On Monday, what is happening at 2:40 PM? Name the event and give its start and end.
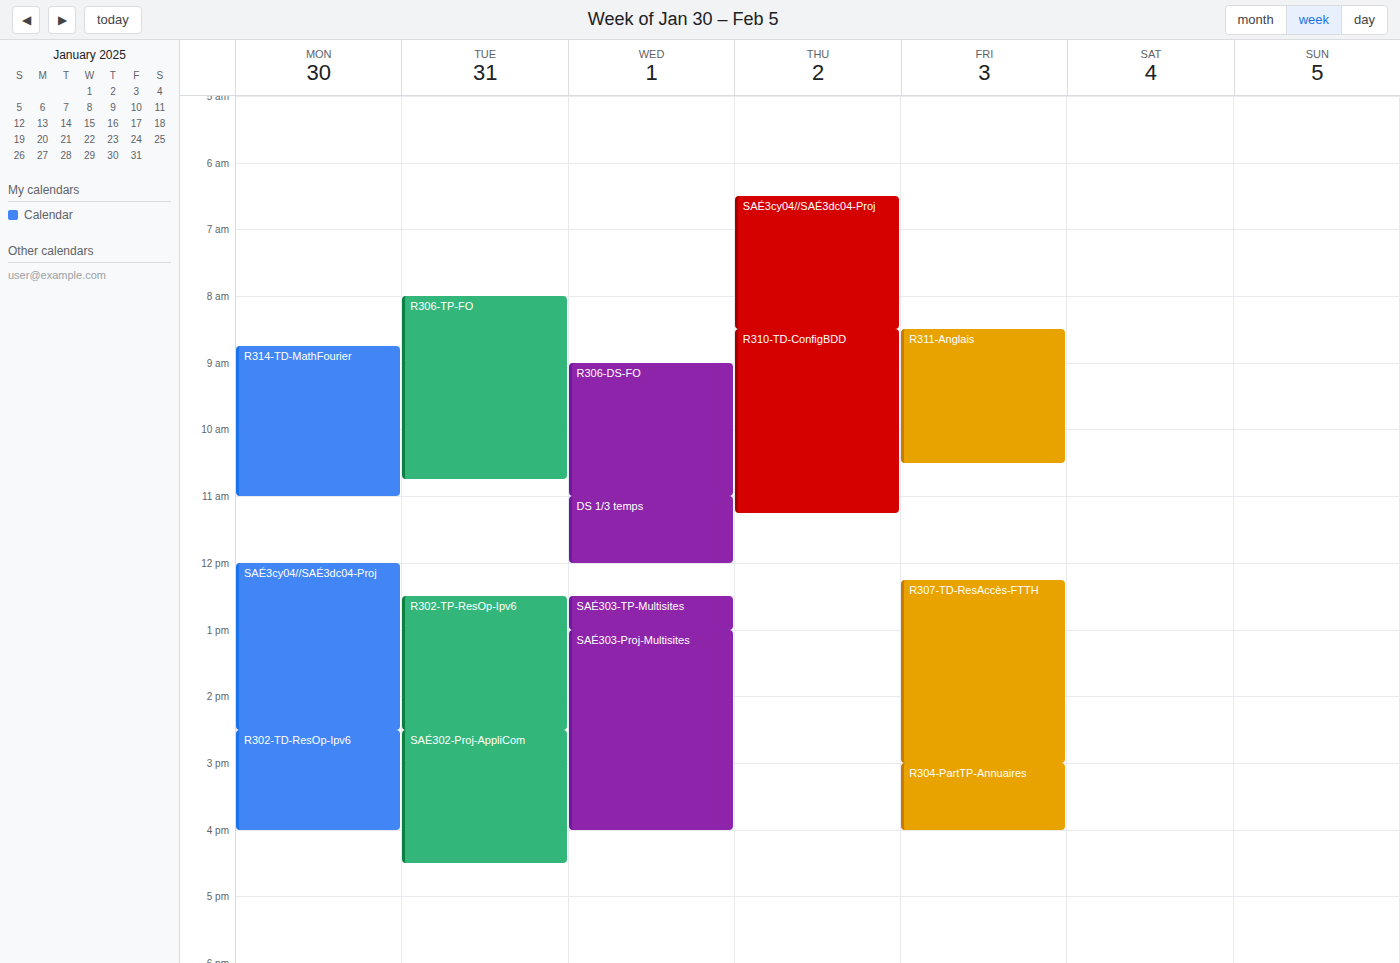
"R302-TD-ResOp-Ipv6", 2:30 PM to 4:00 PM